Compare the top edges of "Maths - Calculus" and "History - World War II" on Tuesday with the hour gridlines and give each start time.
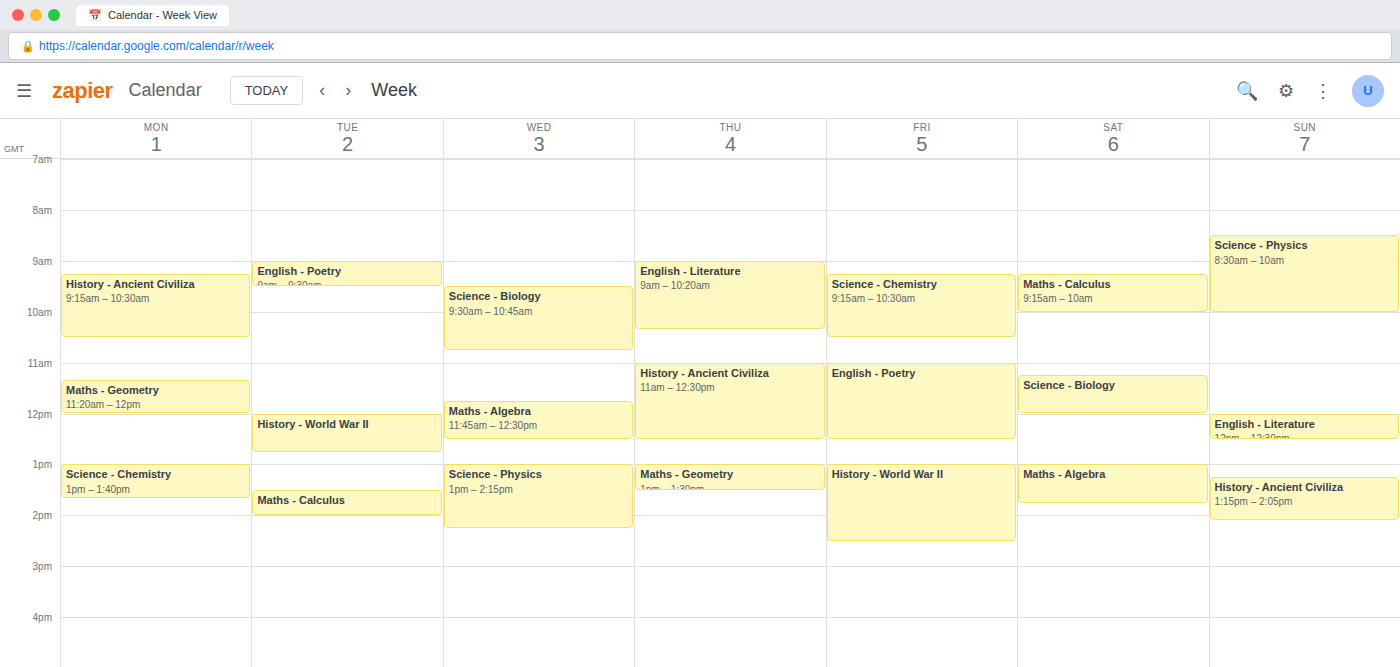
"Maths - Calculus": 1:30 PM, halfway between the 1 PM and 2 PM lines. "History - World War II": 12:00 PM, exactly on the 12 PM line.